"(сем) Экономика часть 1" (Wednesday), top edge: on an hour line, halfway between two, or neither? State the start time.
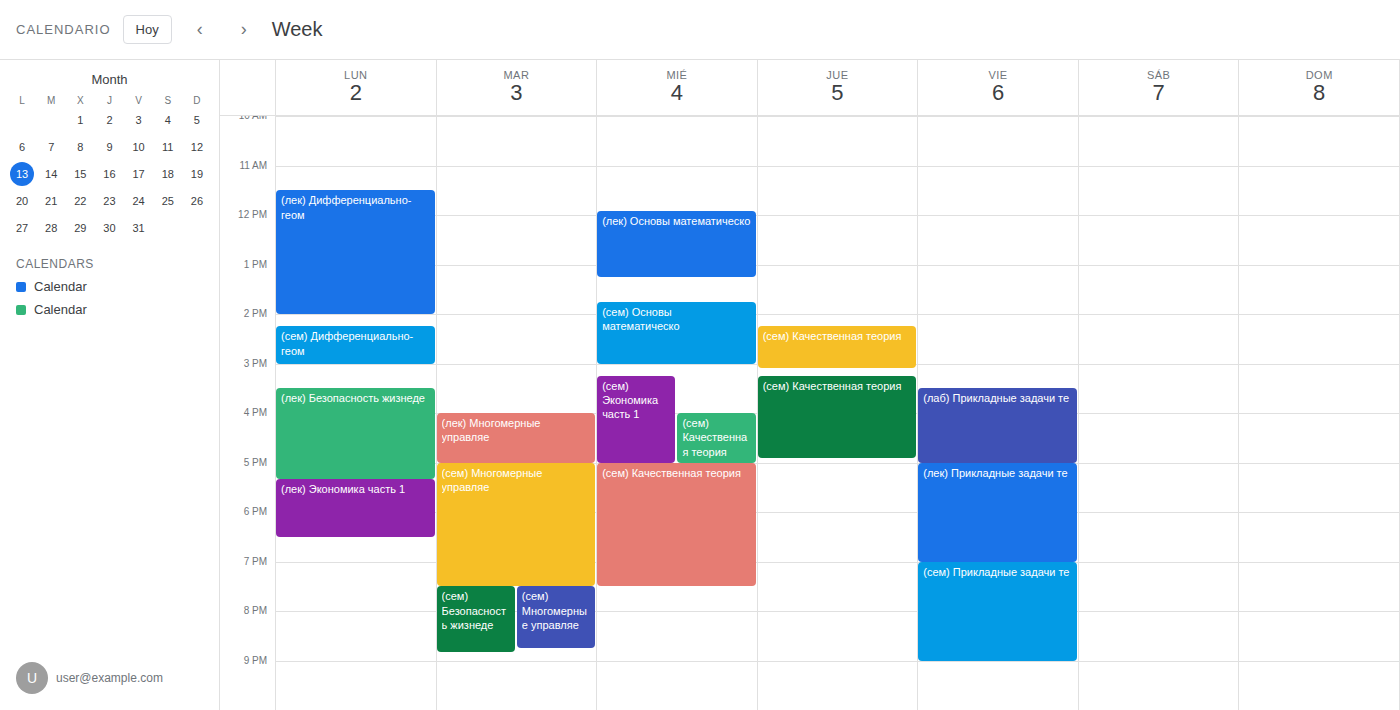
15:15 -- neither: a quarter of the way from the 15:00 line to the 16:00 line.